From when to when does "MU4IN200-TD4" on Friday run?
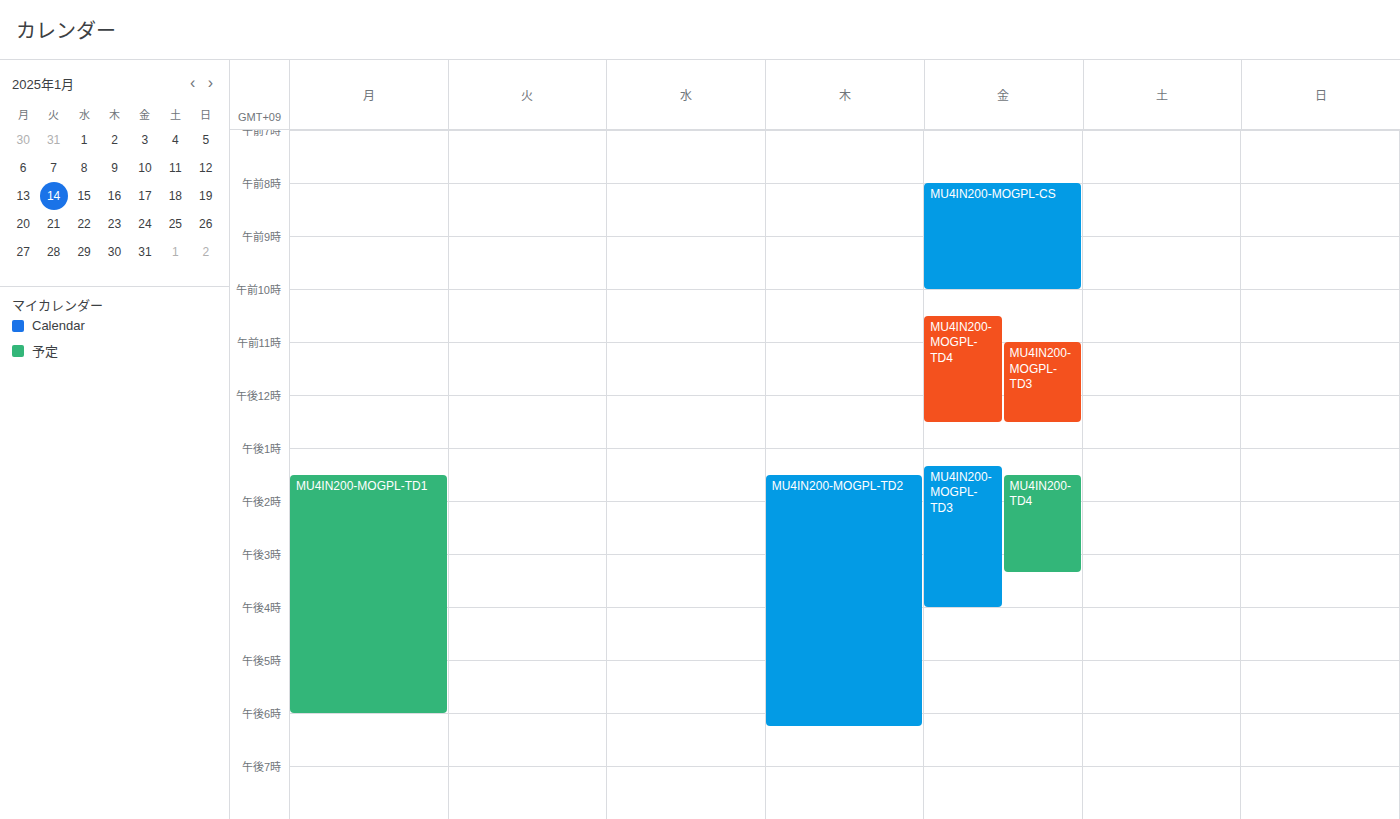
13:30 to 15:20